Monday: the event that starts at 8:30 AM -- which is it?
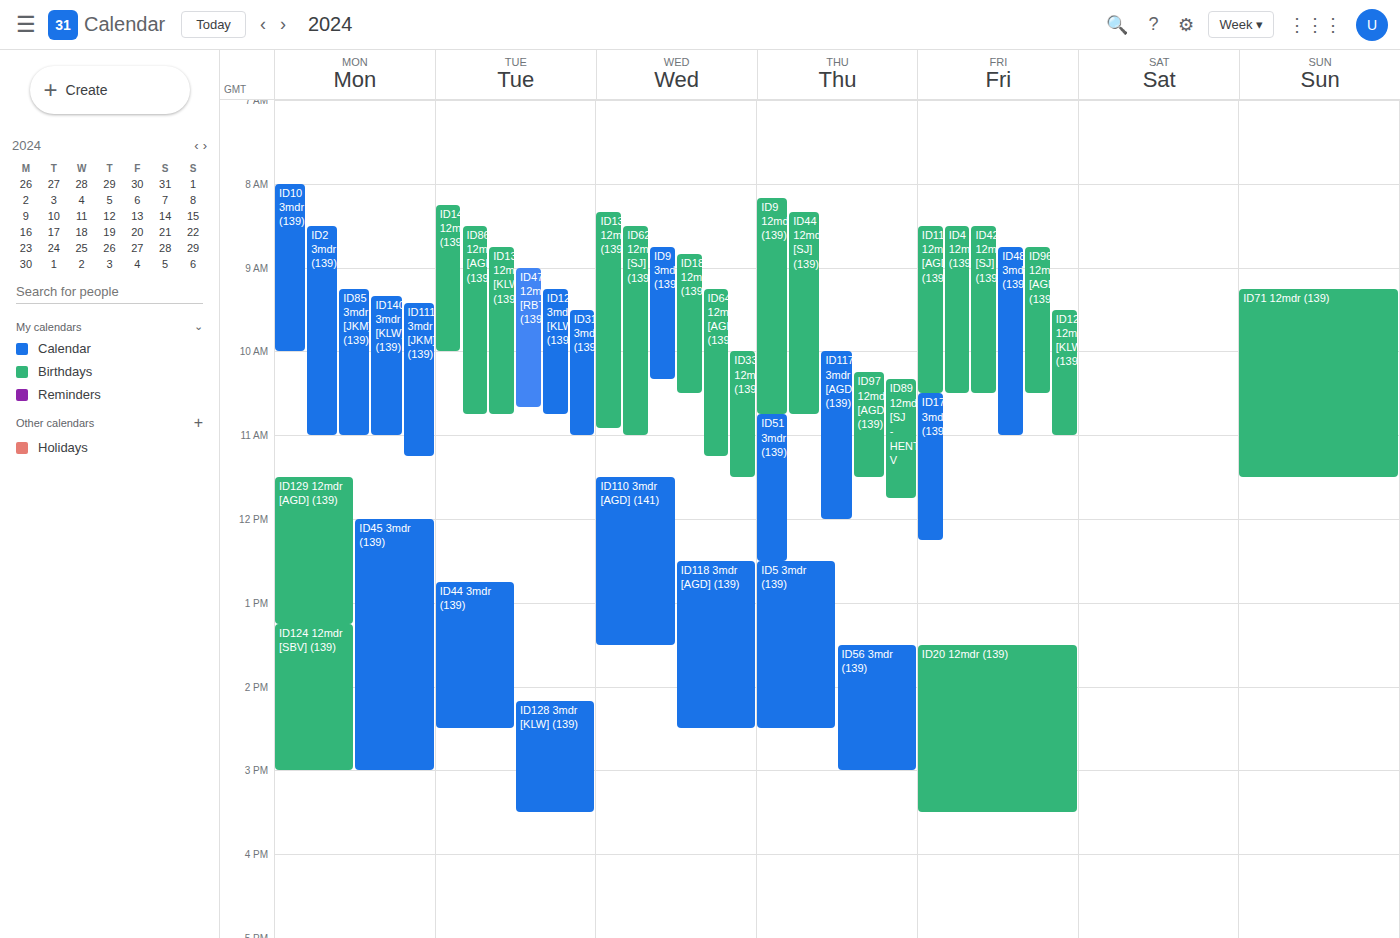
"ID2 3mdr (139)"